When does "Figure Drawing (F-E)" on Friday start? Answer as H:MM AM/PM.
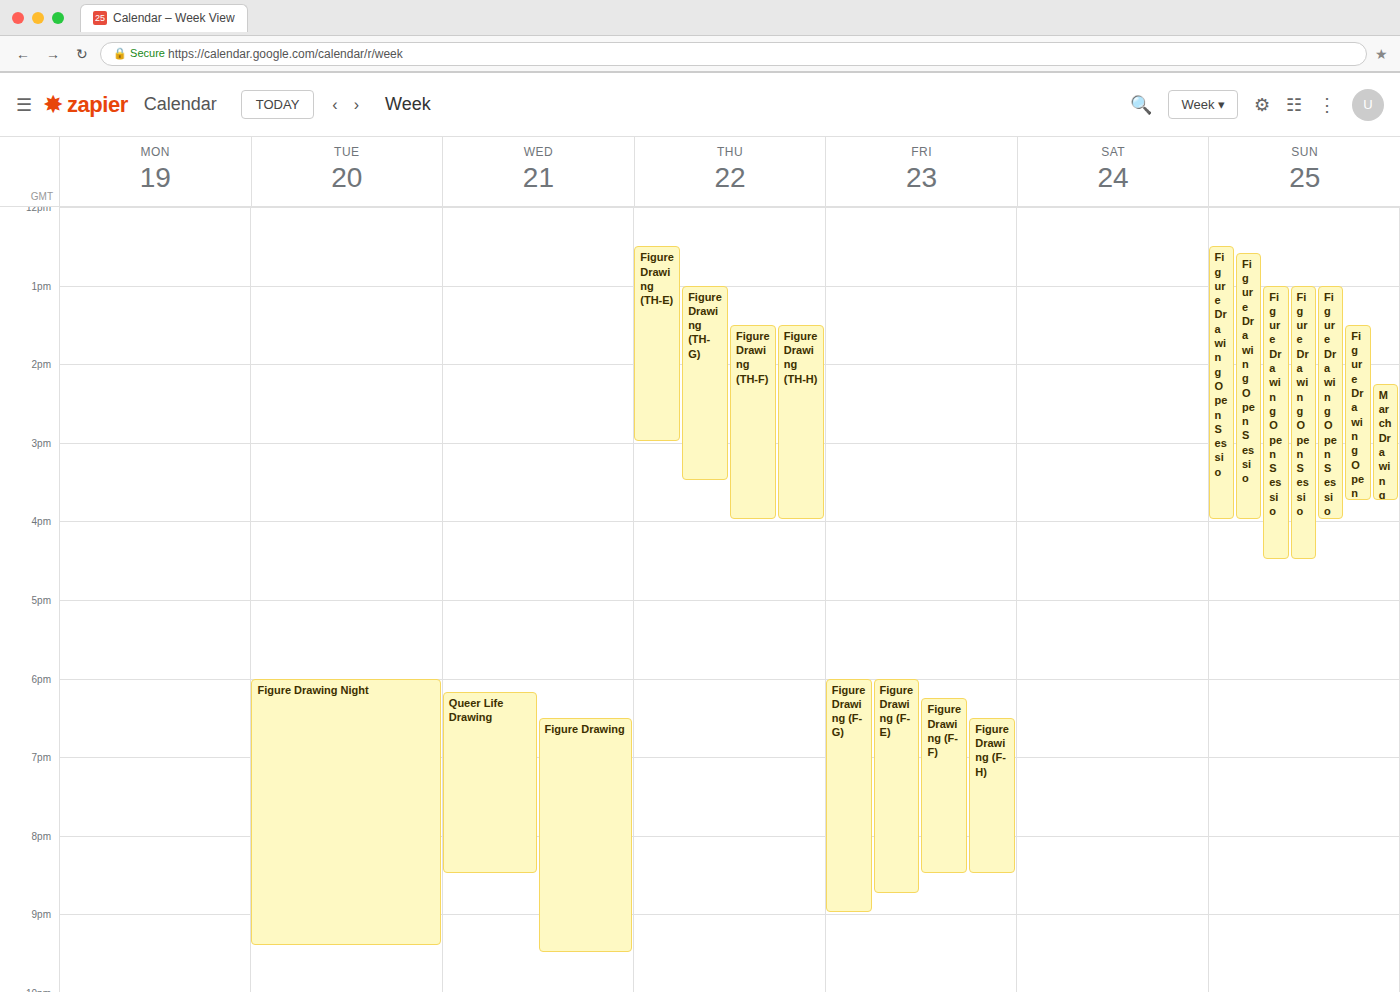
6:00 PM